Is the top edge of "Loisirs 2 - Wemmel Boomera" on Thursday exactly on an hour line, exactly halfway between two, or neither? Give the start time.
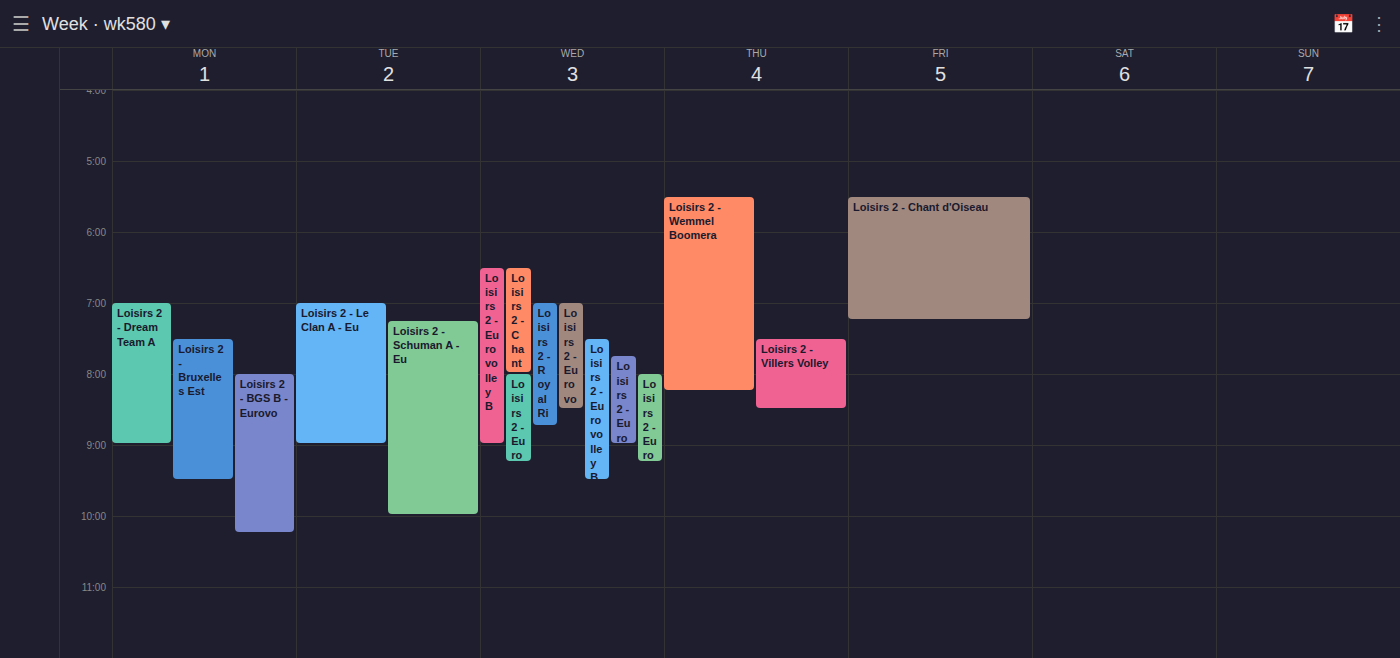
5:30 PM -- halfway between the 5 PM and 6 PM lines.